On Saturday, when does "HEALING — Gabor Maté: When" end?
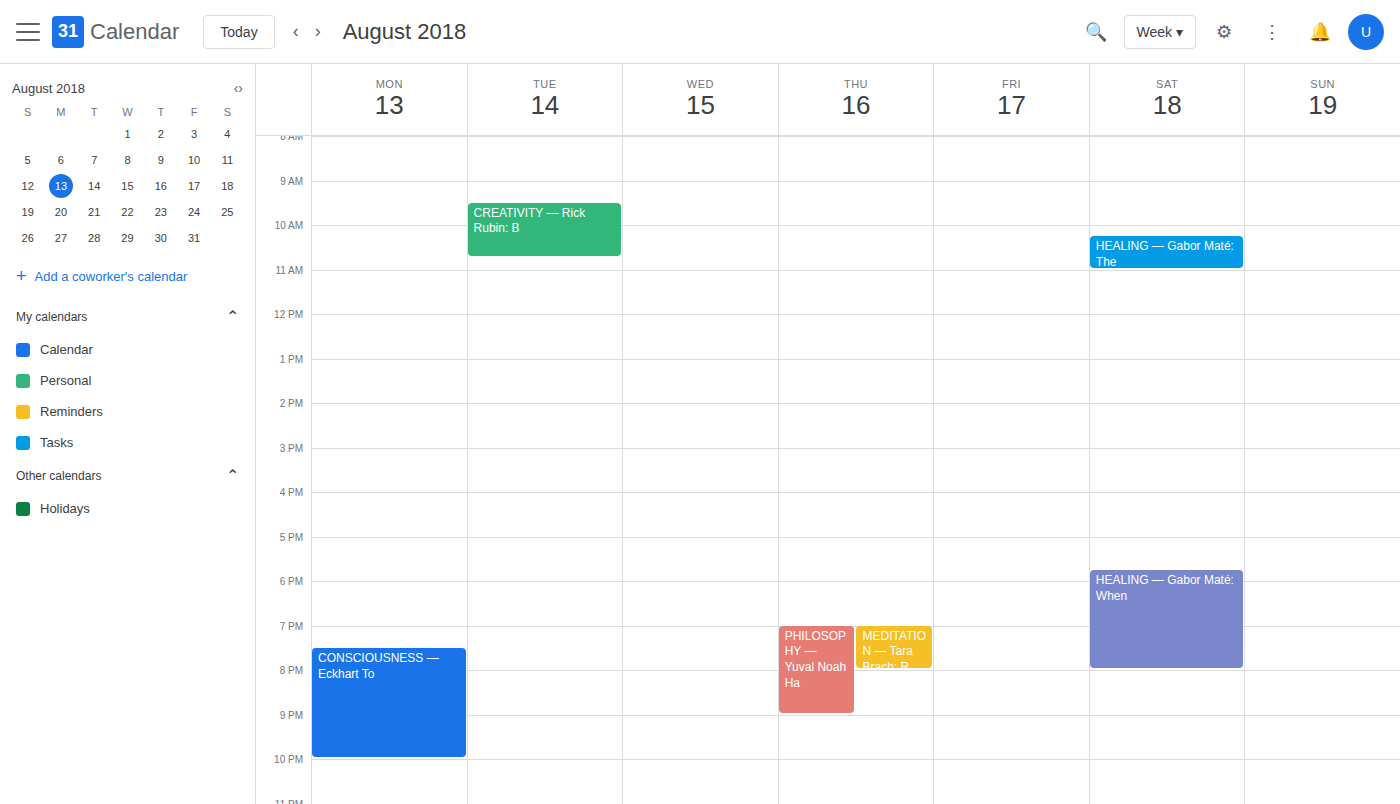
8:00 PM